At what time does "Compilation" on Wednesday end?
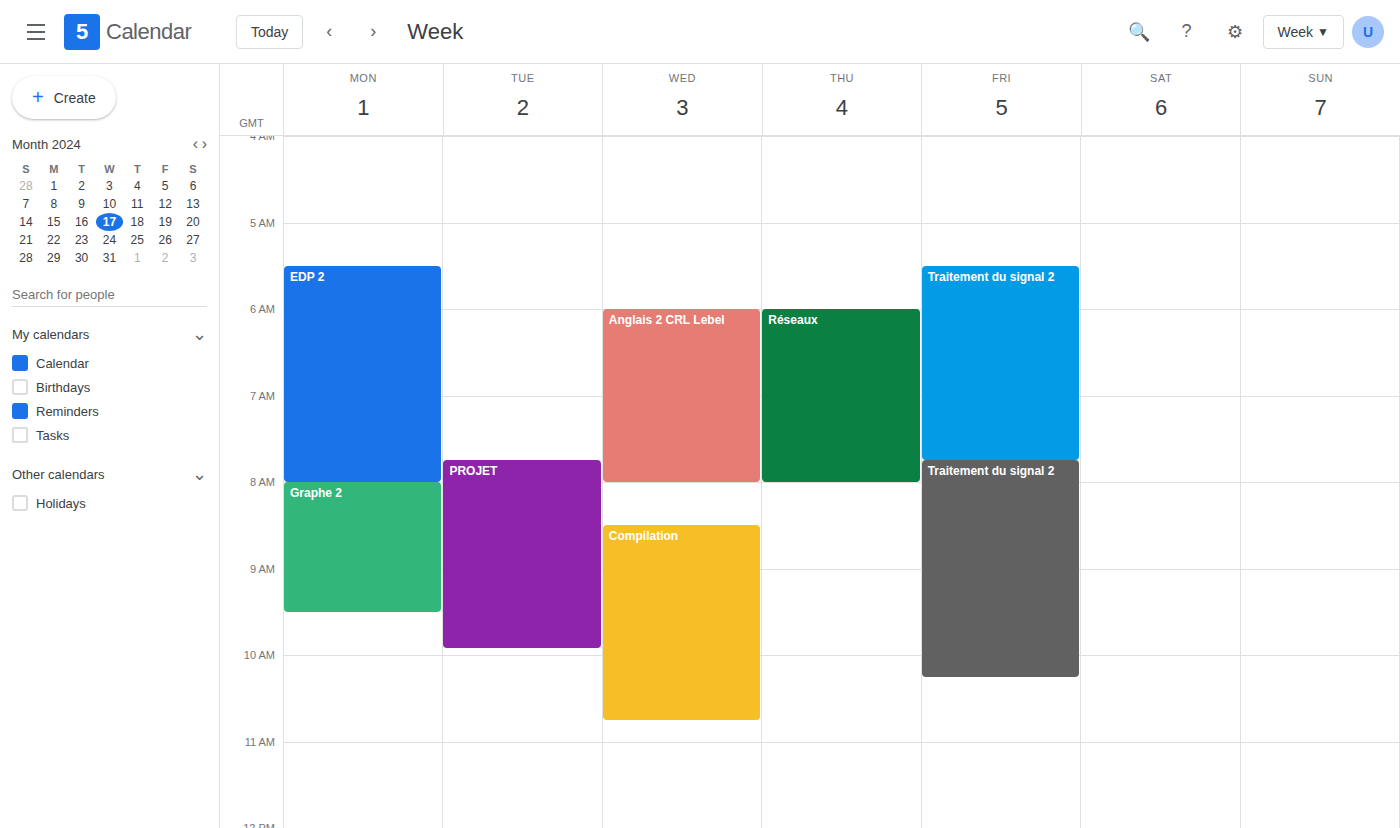
10:45 AM